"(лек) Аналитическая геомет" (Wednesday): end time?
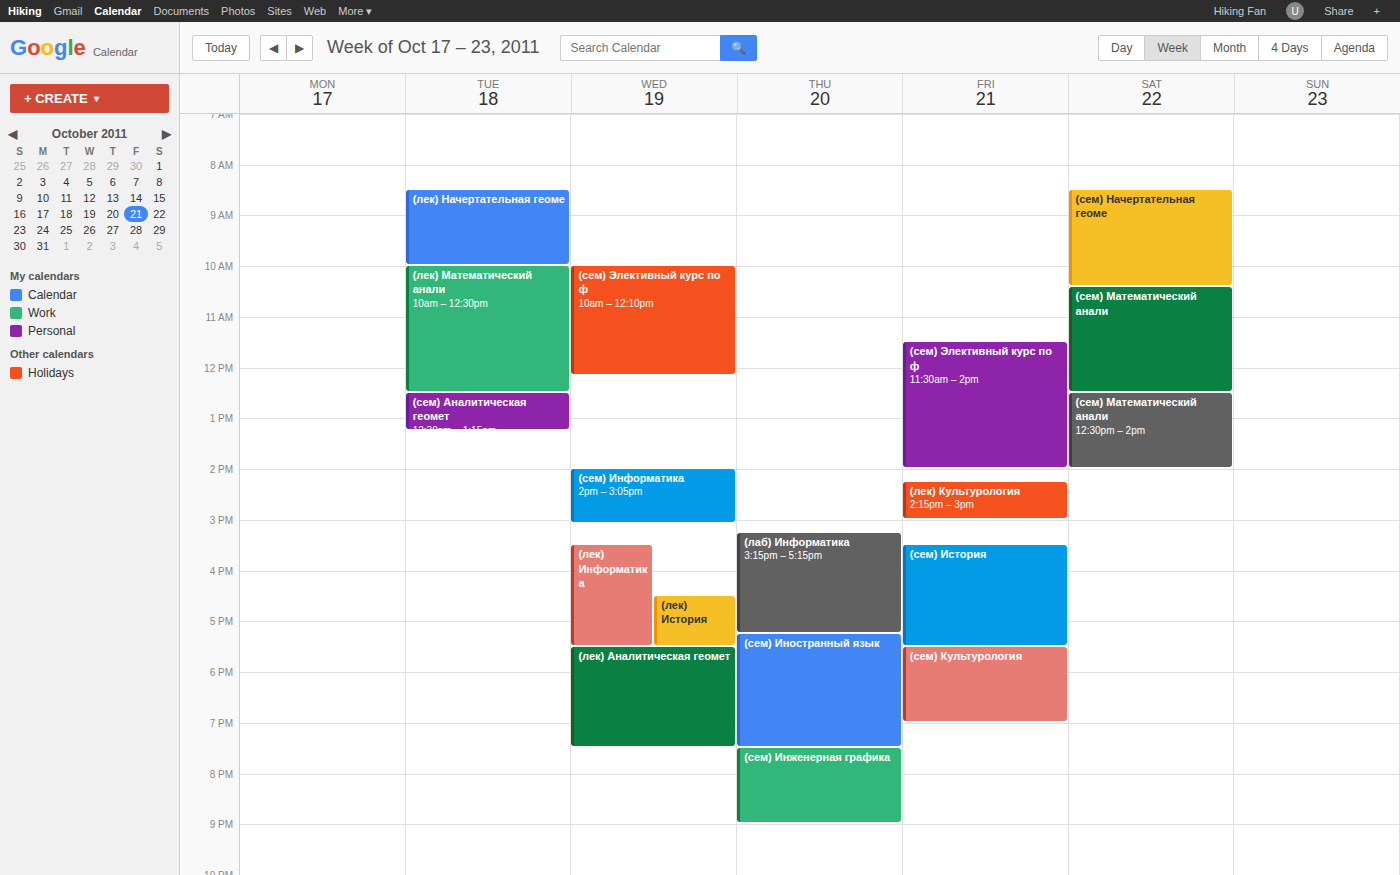
7:30 PM